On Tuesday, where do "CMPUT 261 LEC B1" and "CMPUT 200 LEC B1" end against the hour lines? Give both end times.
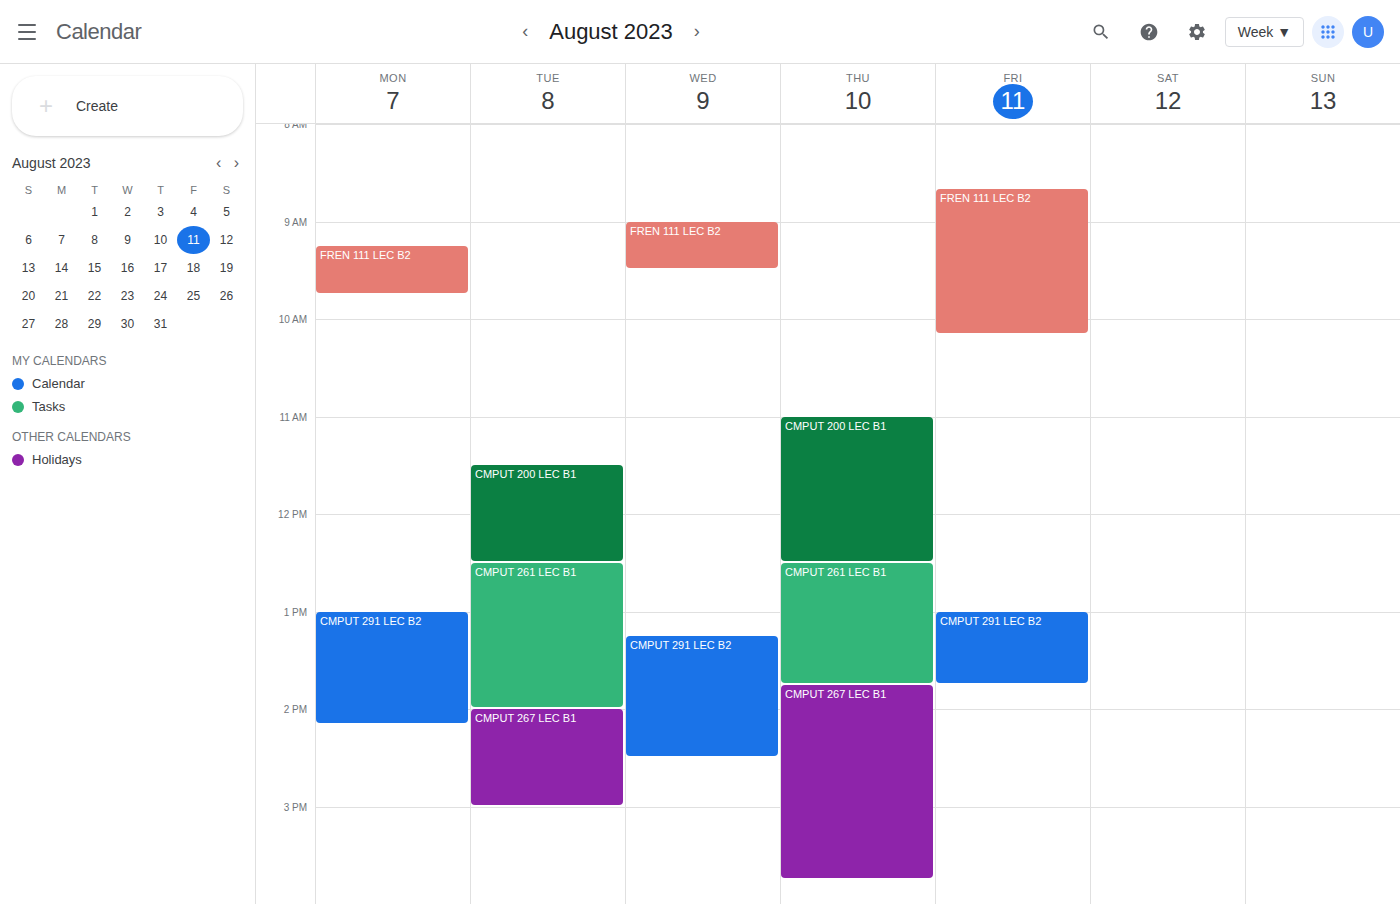
"CMPUT 261 LEC B1": 2:00 PM, exactly on the 2 PM line. "CMPUT 200 LEC B1": 12:30 PM, halfway between the 12 PM and 1 PM lines.